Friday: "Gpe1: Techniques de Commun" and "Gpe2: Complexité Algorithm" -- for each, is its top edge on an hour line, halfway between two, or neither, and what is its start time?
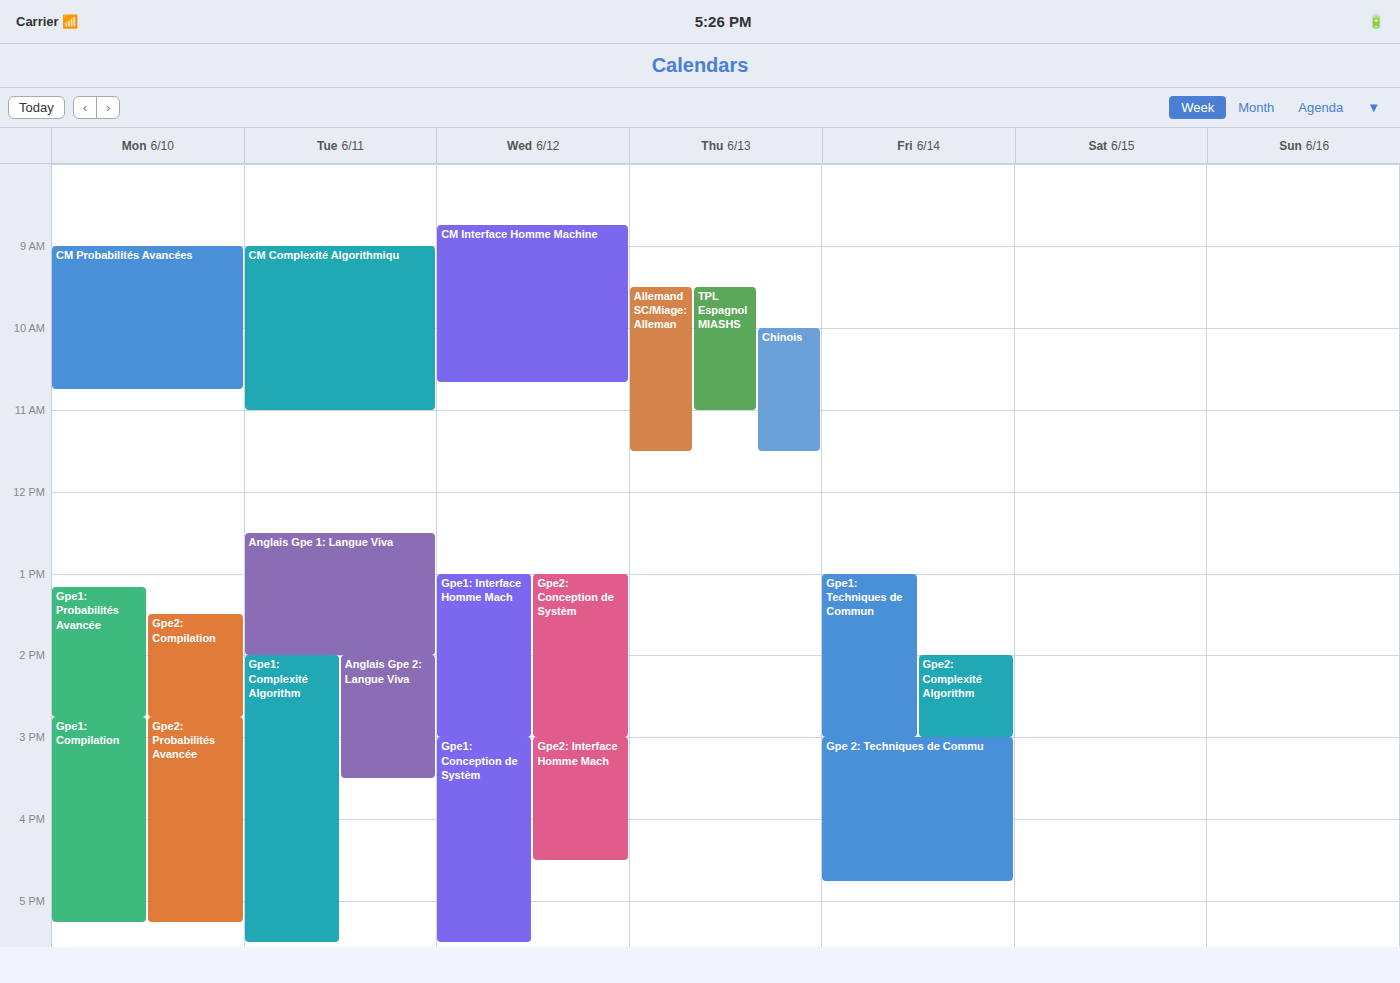
"Gpe1: Techniques de Commun": 1:00 PM, exactly on the 1 PM line. "Gpe2: Complexité Algorithm": 2:00 PM, exactly on the 2 PM line.